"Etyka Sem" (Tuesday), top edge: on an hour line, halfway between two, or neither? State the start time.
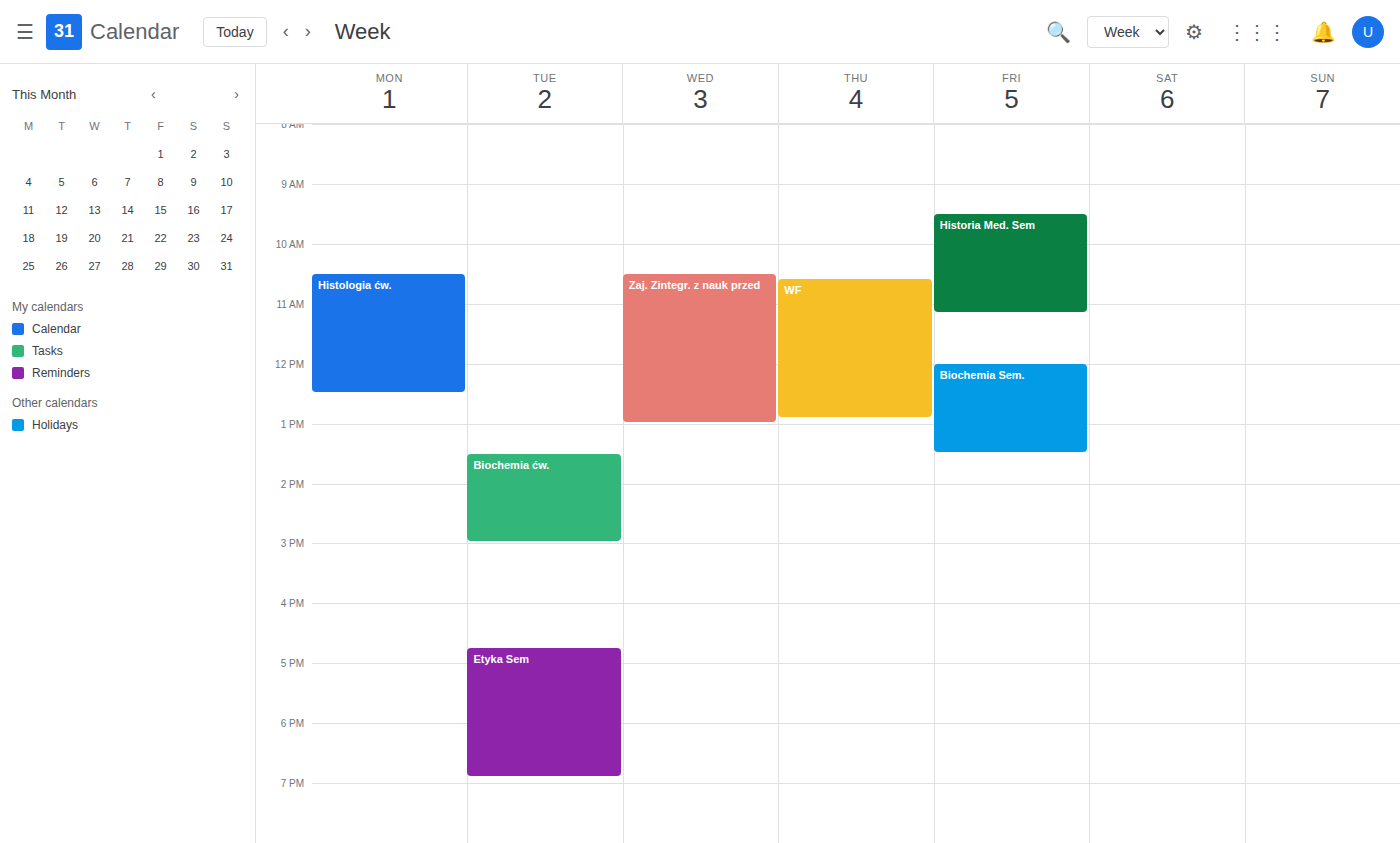
4:45 PM -- neither: three quarters of the way from the 4 PM line to the 5 PM line.